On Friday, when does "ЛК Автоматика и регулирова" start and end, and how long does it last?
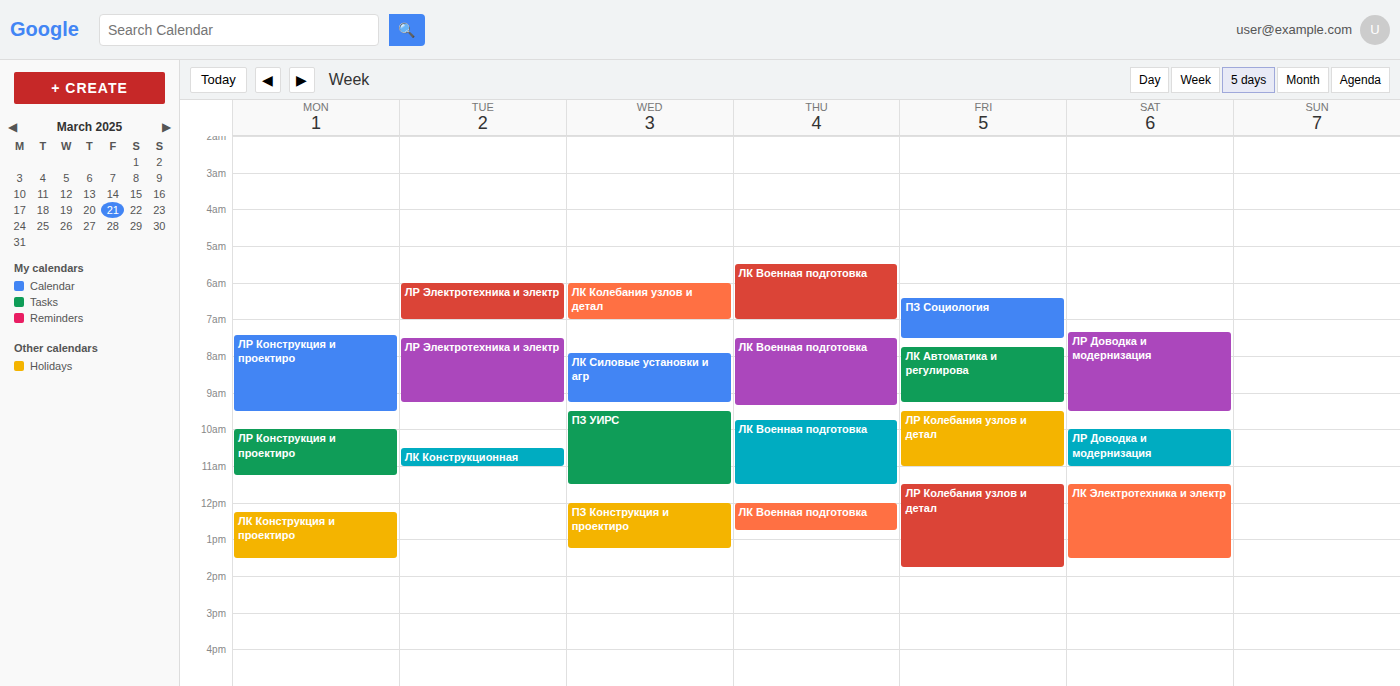
7:45 AM to 9:15 AM, 1 hour 30 minutes